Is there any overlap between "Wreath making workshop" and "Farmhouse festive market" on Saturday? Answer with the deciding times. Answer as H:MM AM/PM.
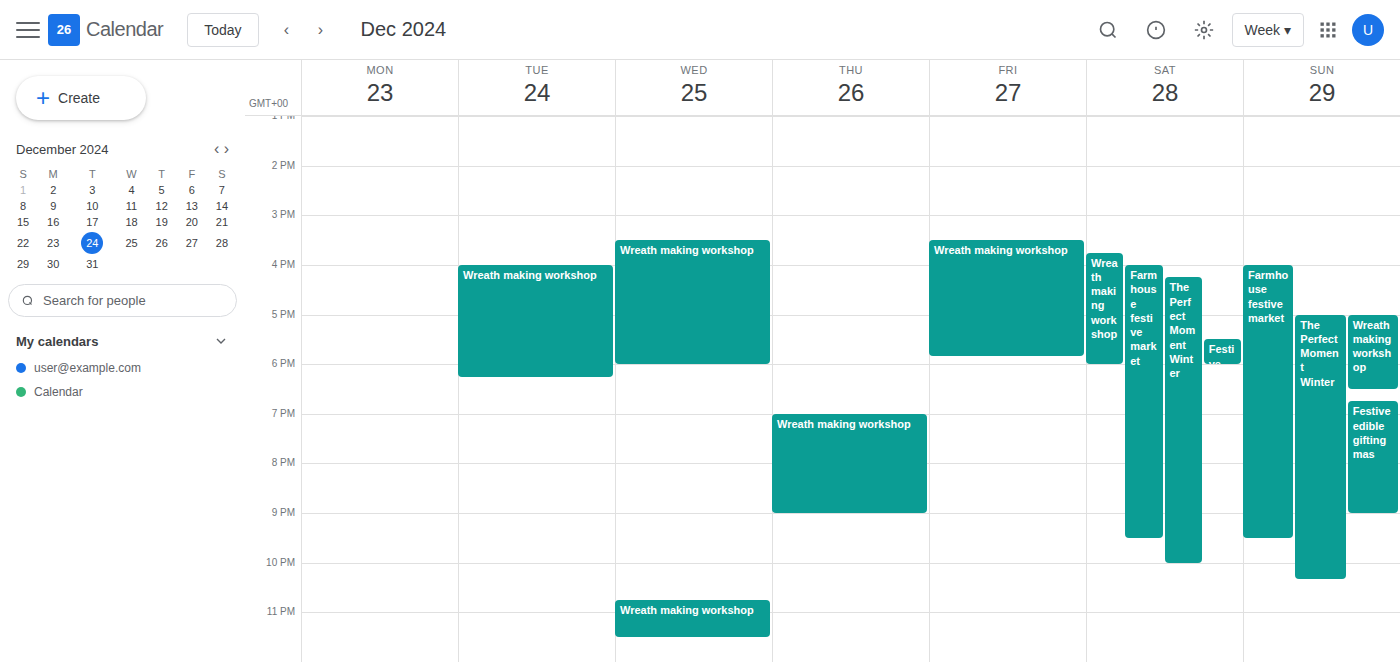
"Farmhouse festive market" starts at 4:00 PM, before "Wreath making workshop" ends at 6:00 PM -- they overlap.